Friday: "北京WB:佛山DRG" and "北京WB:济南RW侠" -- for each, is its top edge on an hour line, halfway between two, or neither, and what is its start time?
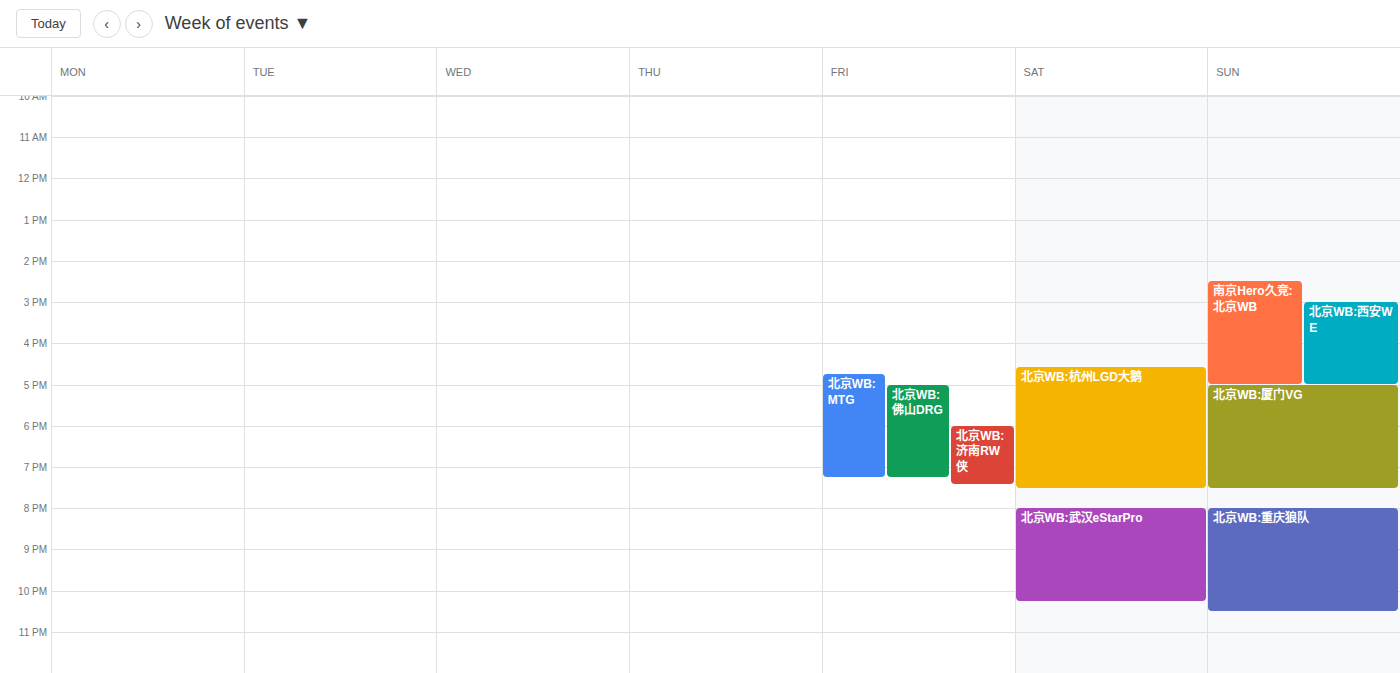
"北京WB:佛山DRG": 5:00 PM, exactly on the 5 PM line. "北京WB:济南RW侠": 6:00 PM, exactly on the 6 PM line.